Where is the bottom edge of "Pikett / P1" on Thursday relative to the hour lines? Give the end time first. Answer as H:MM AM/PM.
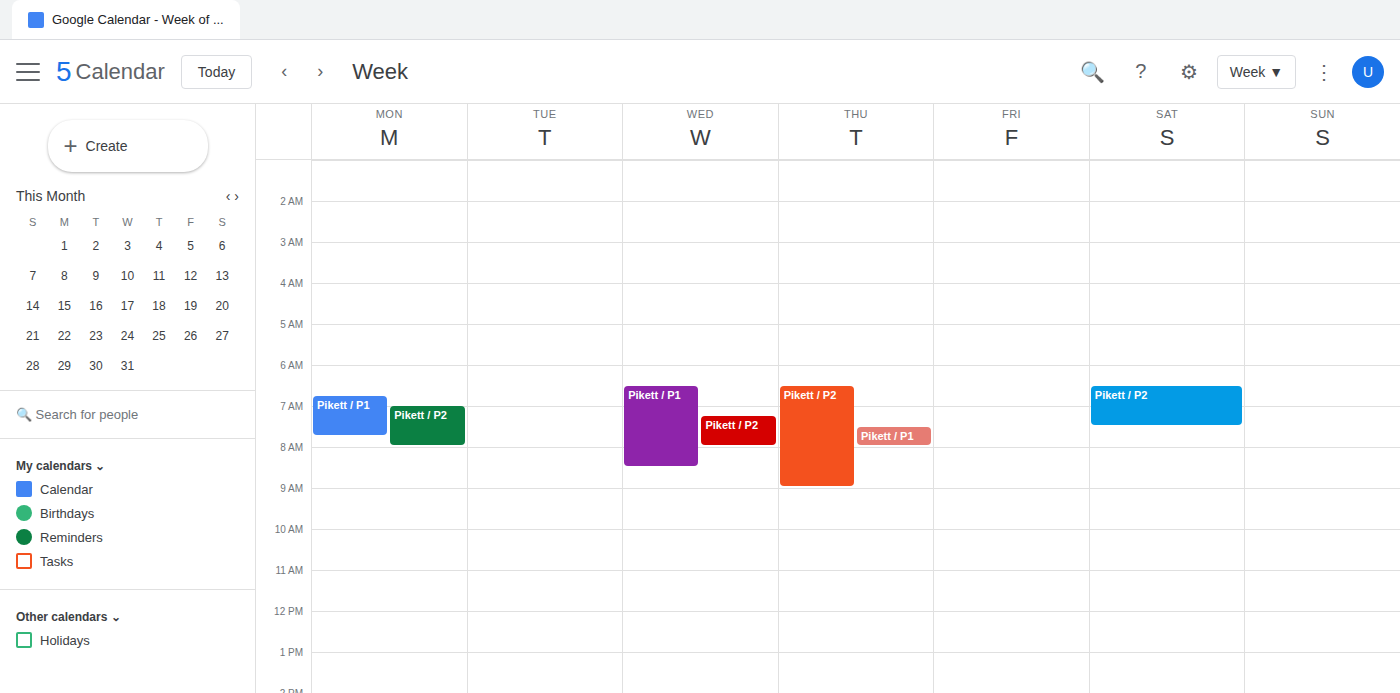
8:00 AM -- exactly on the 8 AM line.